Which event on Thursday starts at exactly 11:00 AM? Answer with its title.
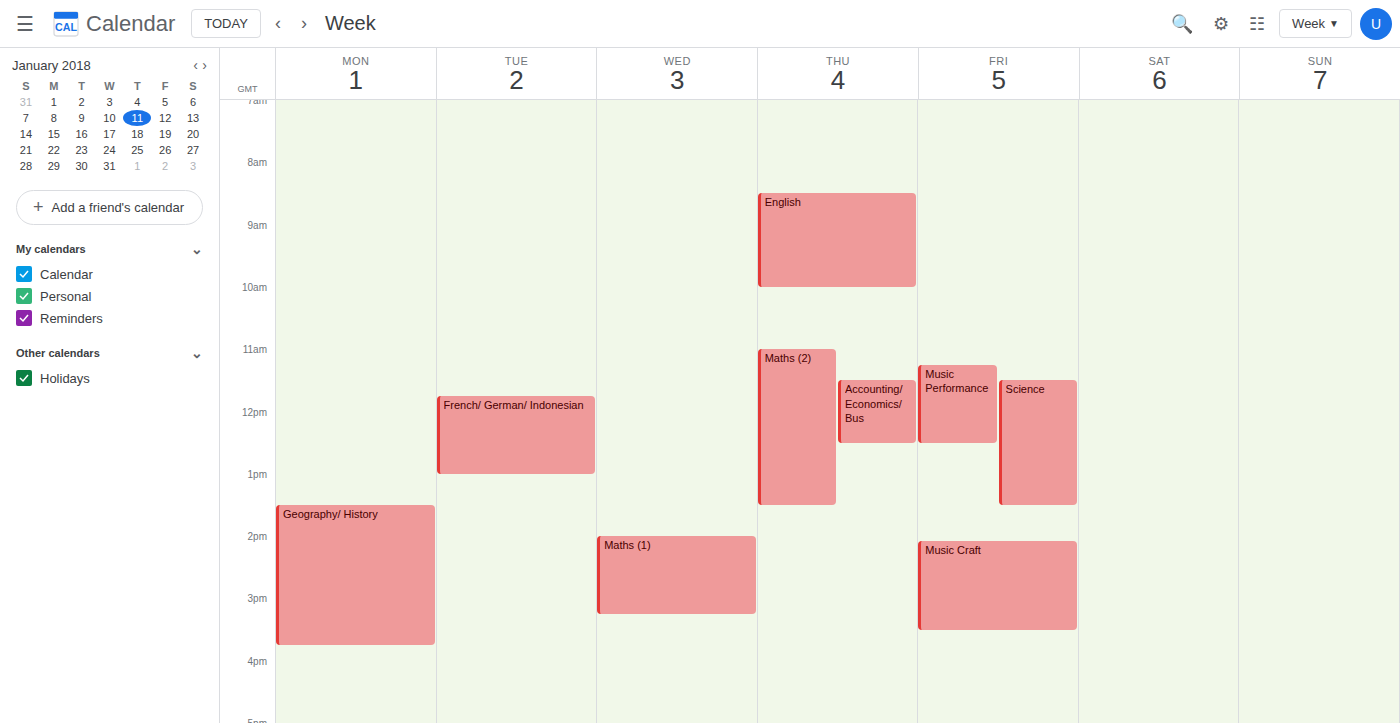
"Maths (2)"